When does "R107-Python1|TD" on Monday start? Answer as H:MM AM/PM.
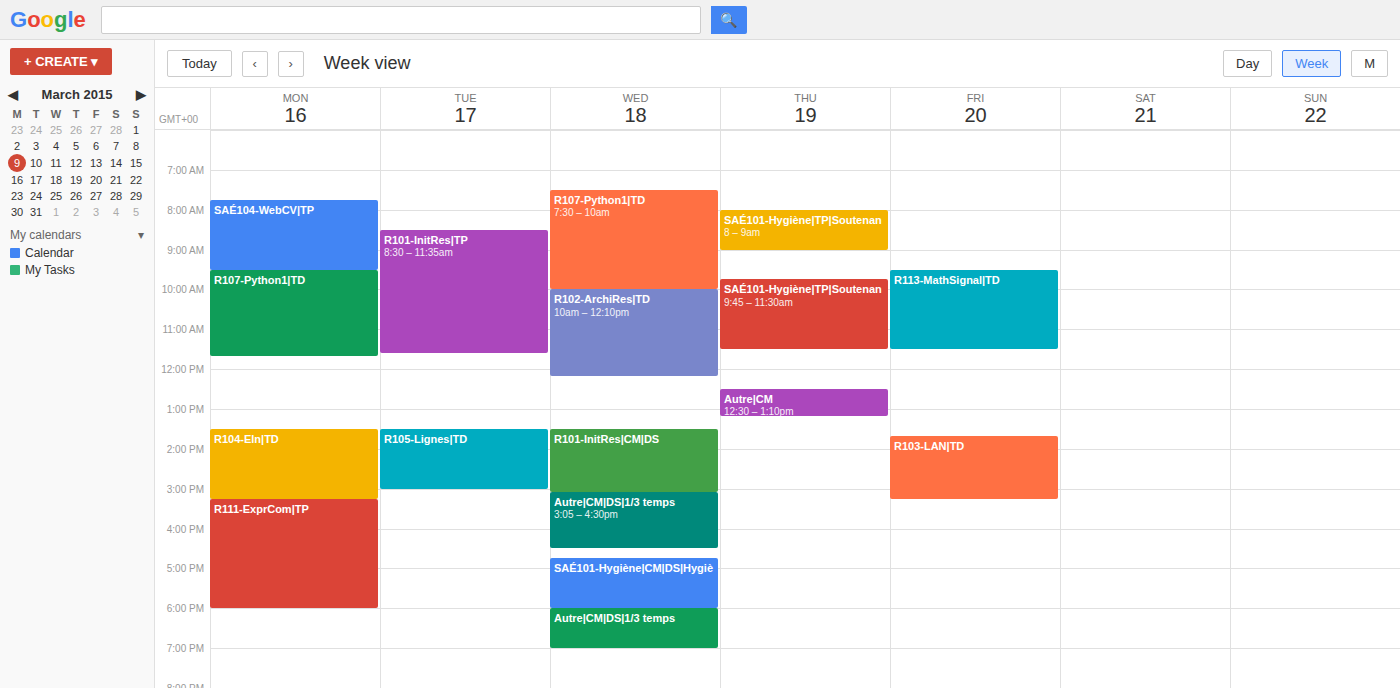
9:30 AM